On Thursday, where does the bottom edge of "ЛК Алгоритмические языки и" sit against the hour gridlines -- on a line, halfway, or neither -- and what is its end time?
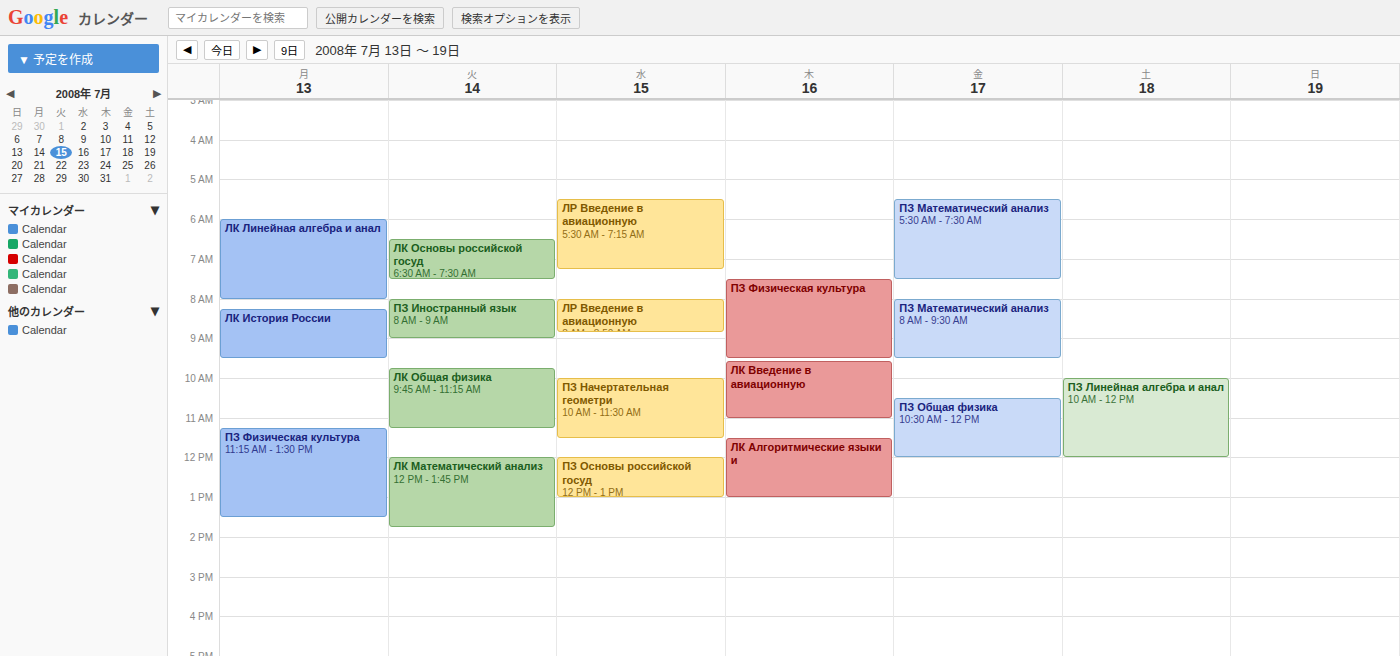
1:00 PM -- exactly on the 1 PM line.